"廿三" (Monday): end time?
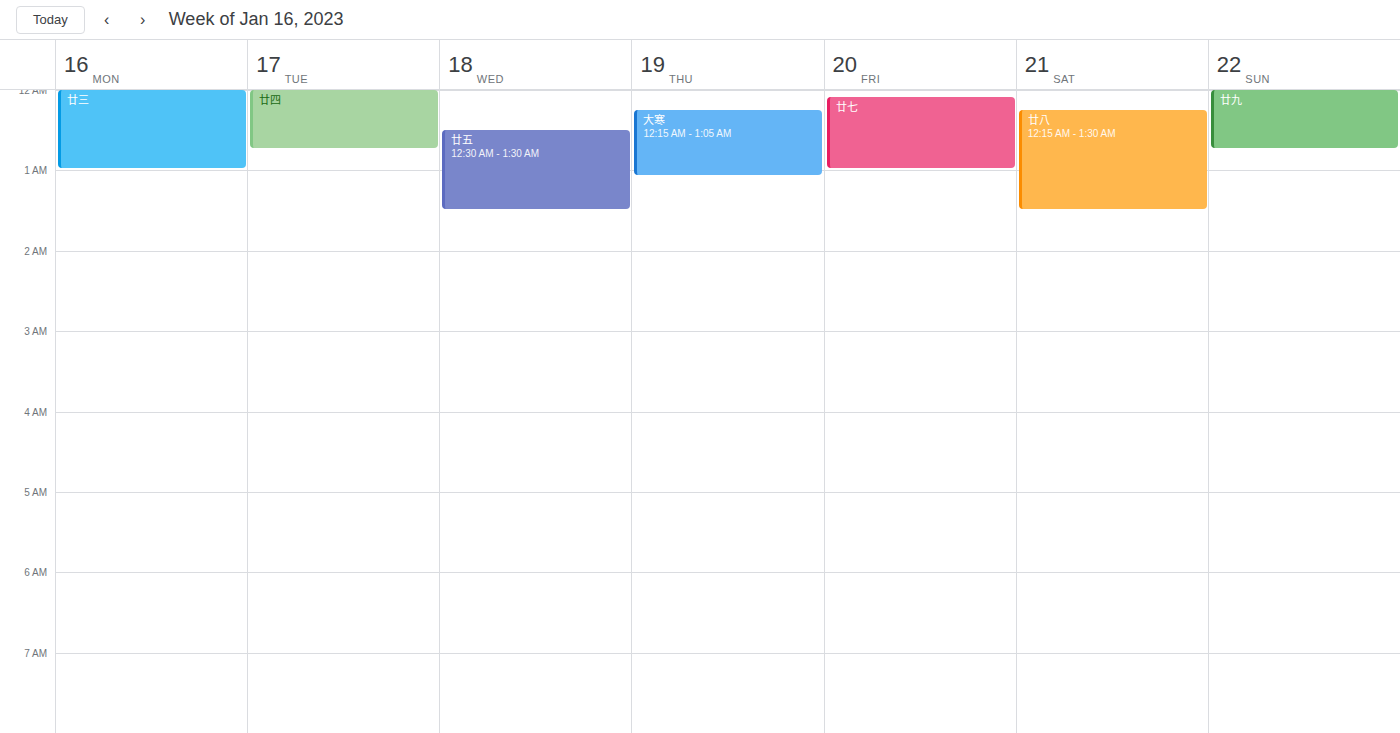
1:00 AM